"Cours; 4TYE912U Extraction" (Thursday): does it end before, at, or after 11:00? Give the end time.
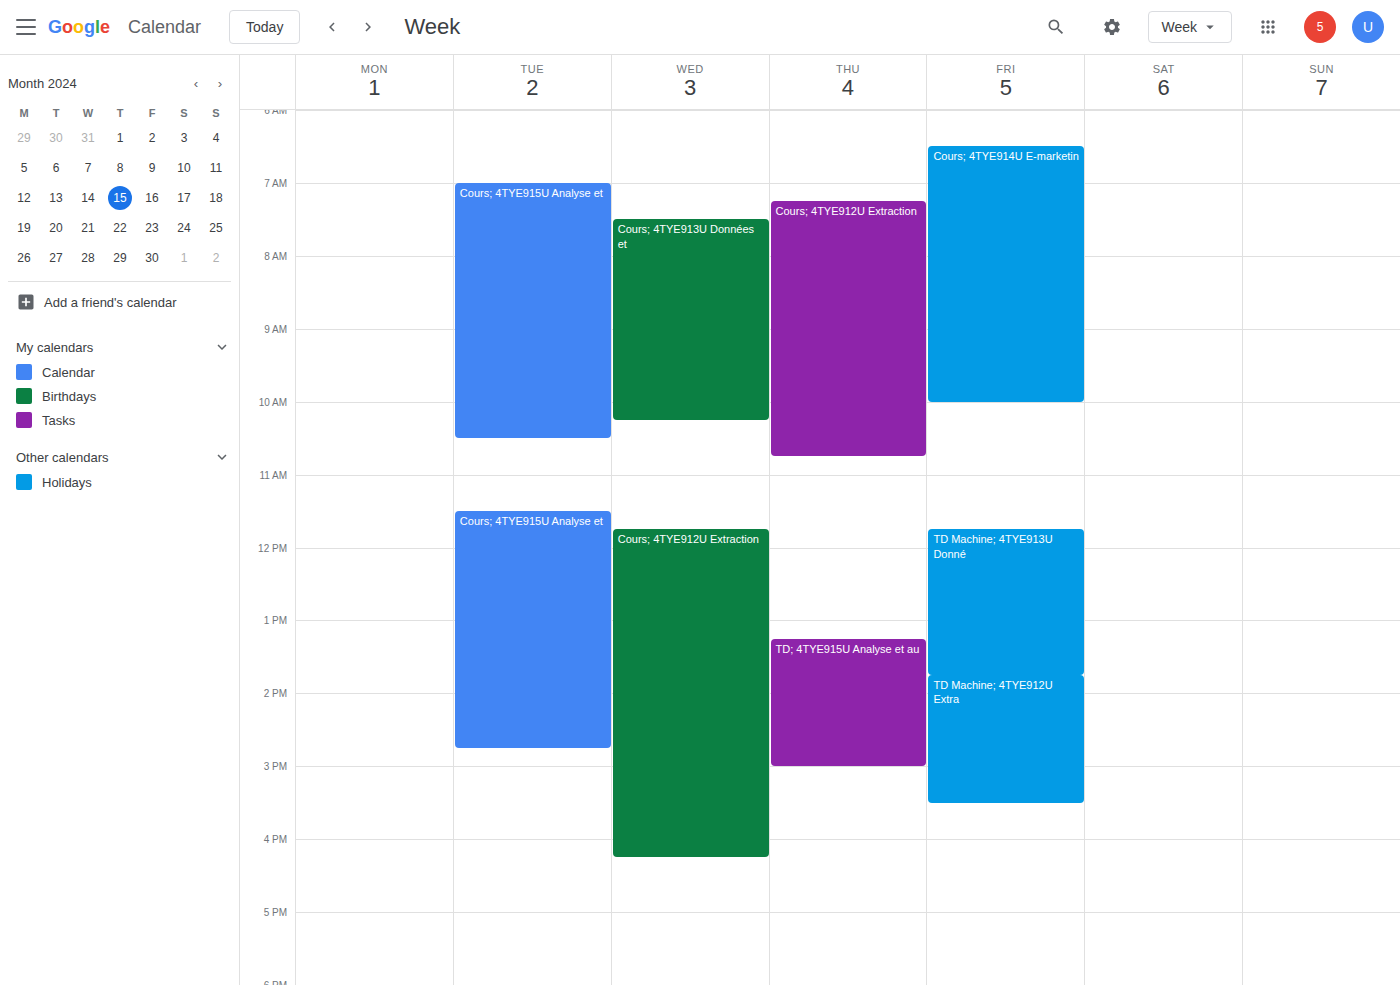
10:45 -- before 11:00, 15 minutes above the 11:00 line.